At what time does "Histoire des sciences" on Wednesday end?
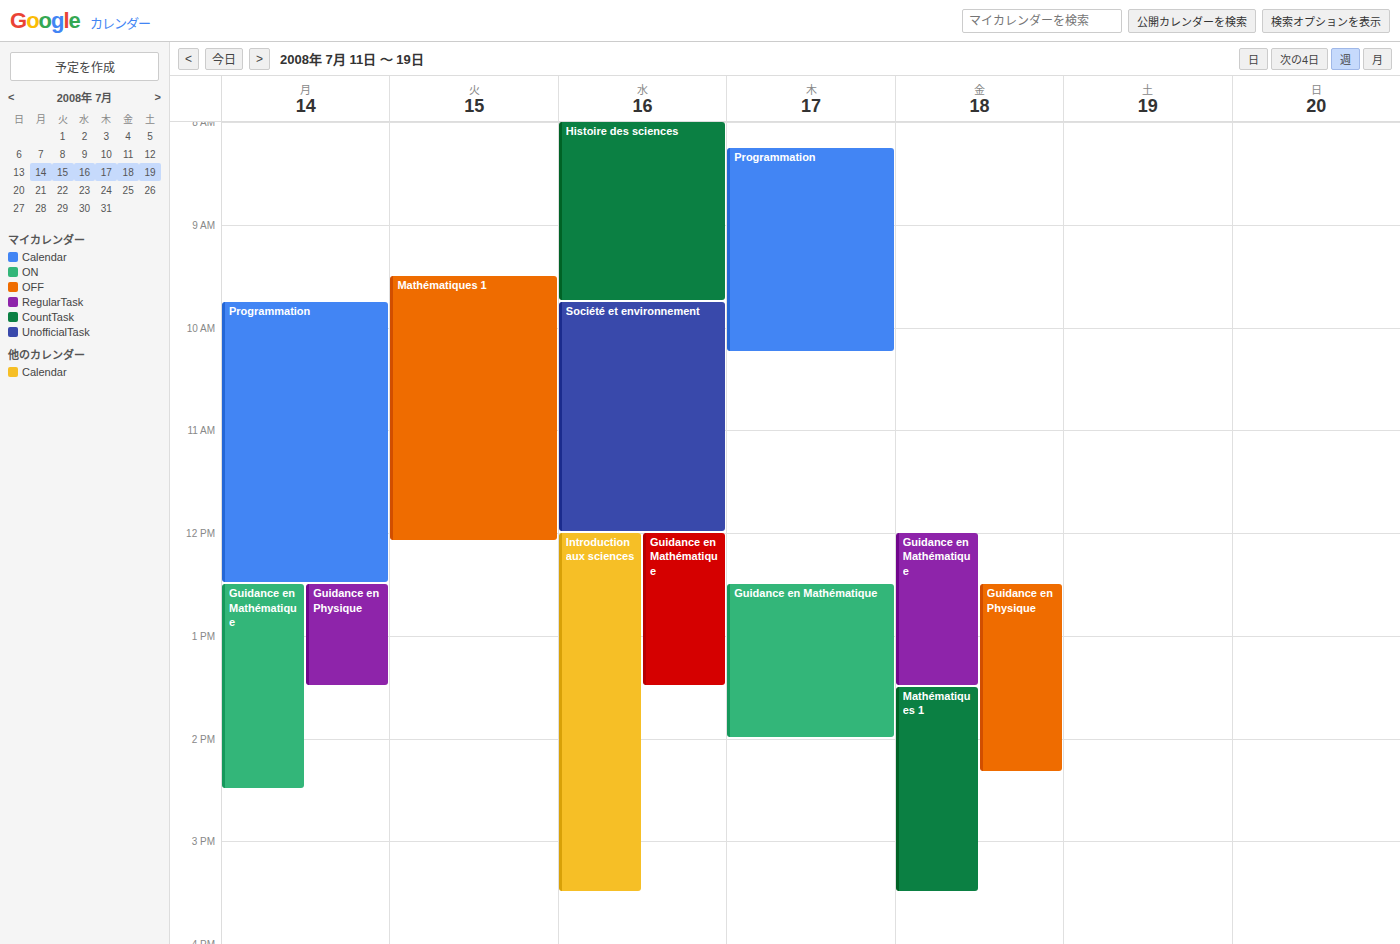
9:45 AM